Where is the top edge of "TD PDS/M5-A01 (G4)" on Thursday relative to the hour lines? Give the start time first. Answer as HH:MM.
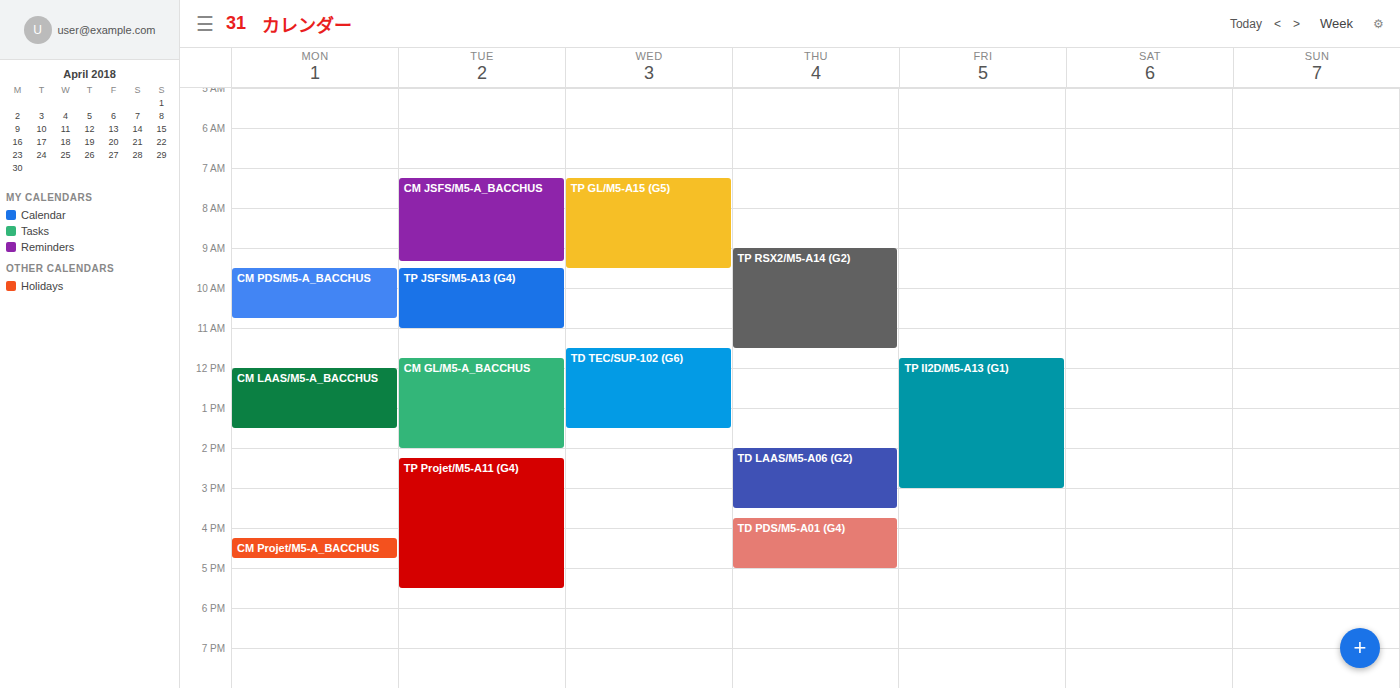
15:45 -- neither: three quarters of the way from the 15:00 line to the 16:00 line.